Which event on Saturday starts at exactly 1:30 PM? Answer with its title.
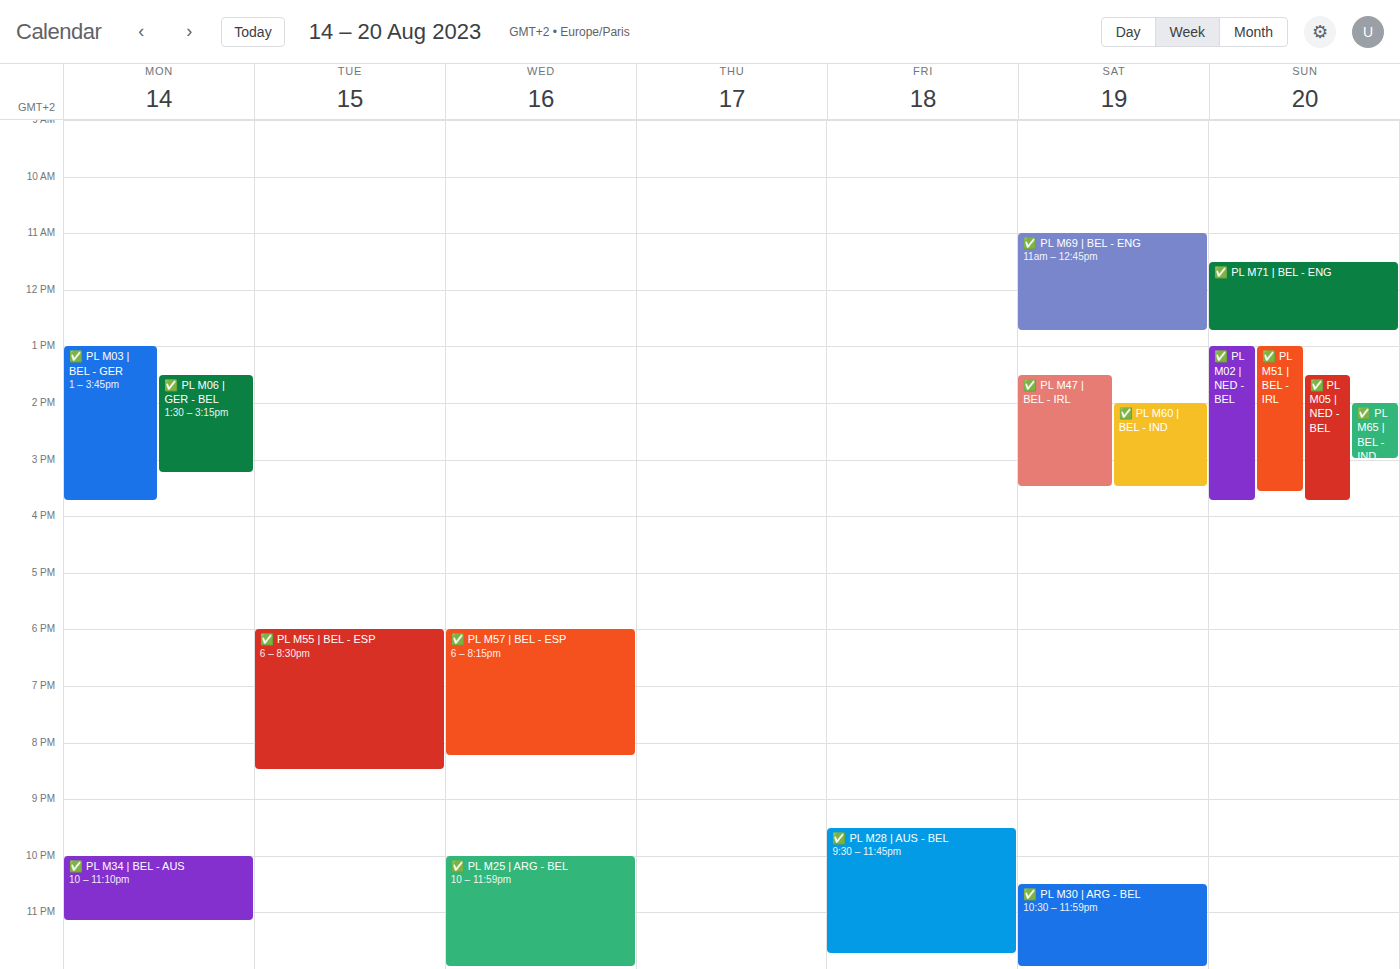
"✅ PL M47 | BEL - IRL"